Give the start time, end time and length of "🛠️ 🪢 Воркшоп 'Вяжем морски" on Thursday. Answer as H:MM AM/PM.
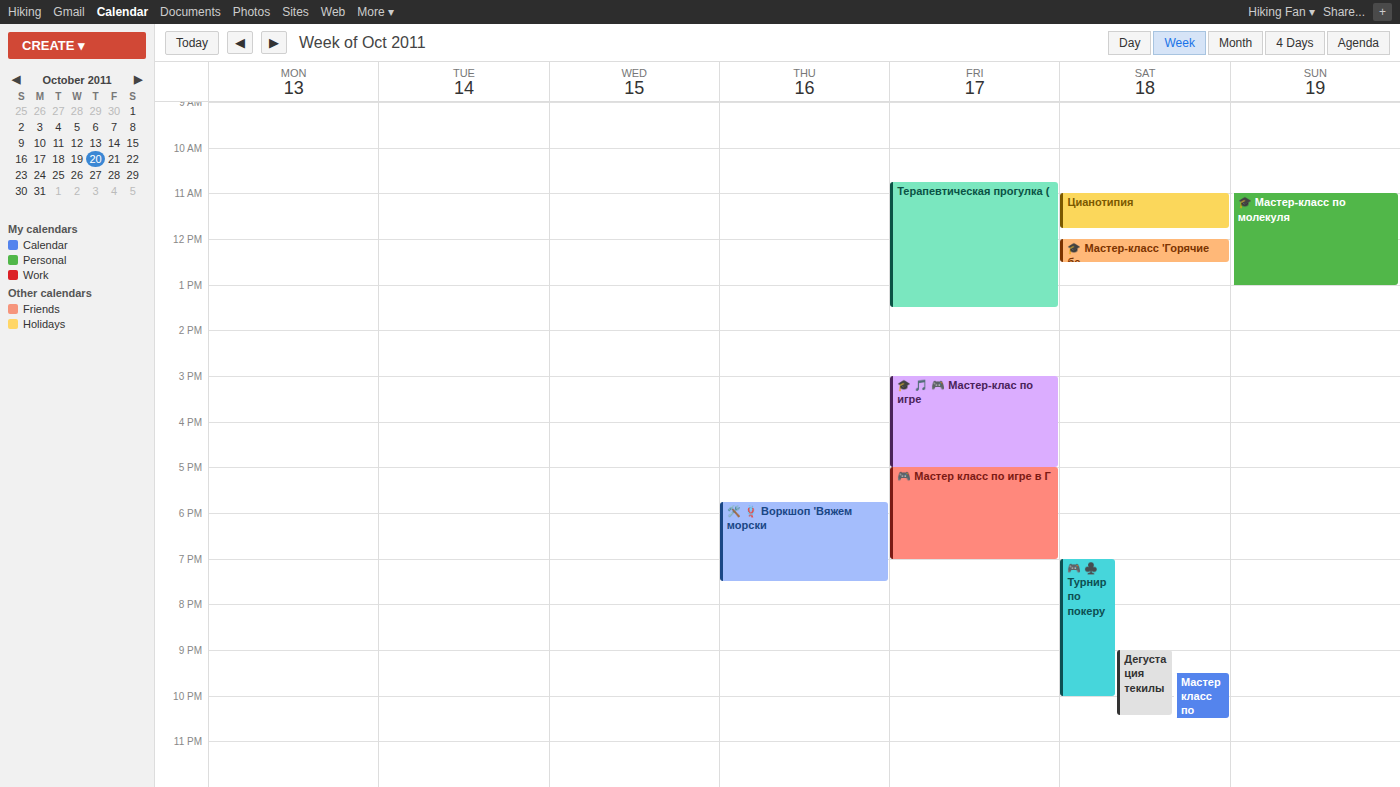
5:45 PM to 7:30 PM, 1 hour 45 minutes